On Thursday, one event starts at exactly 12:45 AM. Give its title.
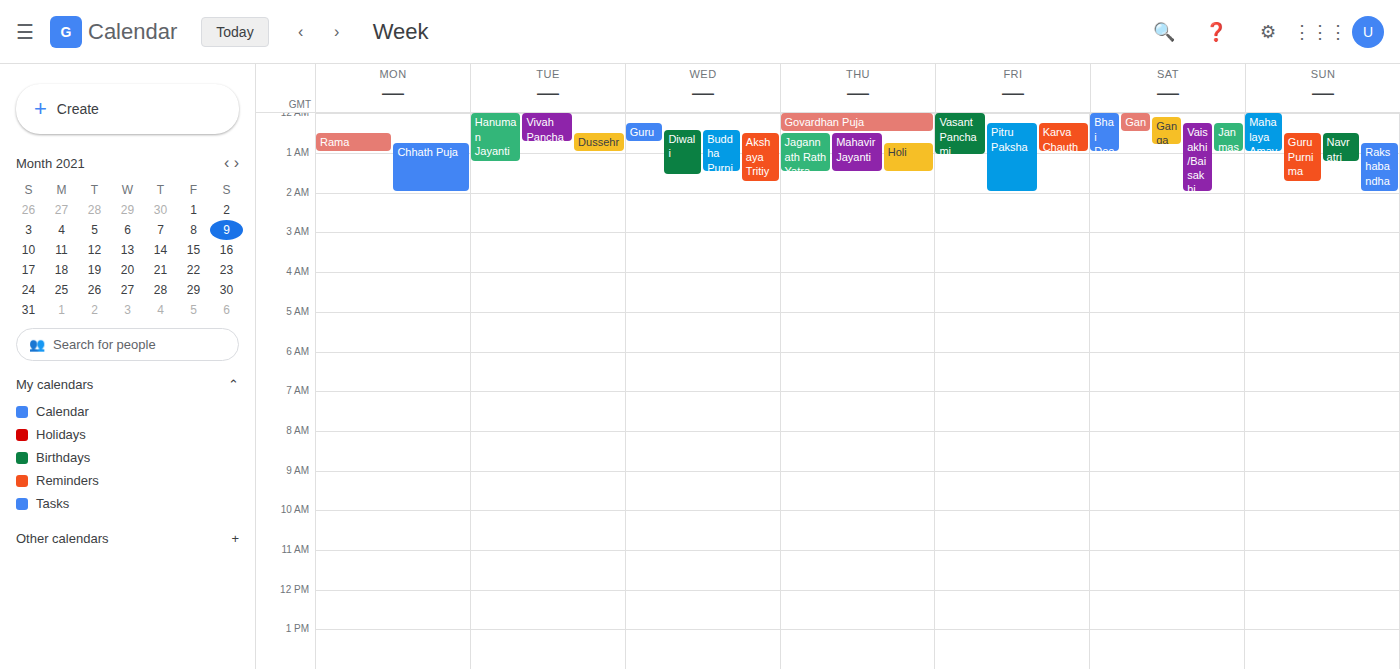
"Holi"